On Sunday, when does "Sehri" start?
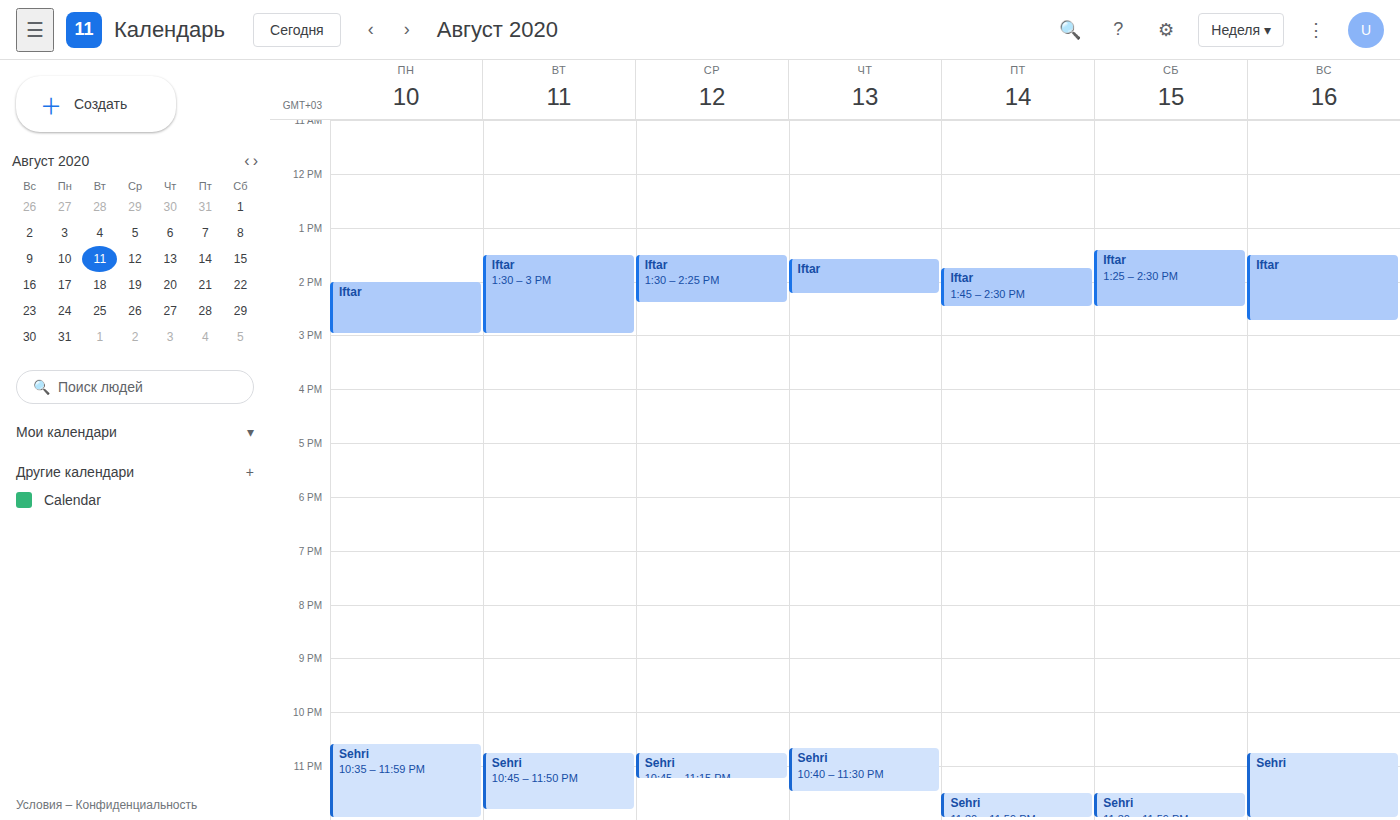
10:45 PM